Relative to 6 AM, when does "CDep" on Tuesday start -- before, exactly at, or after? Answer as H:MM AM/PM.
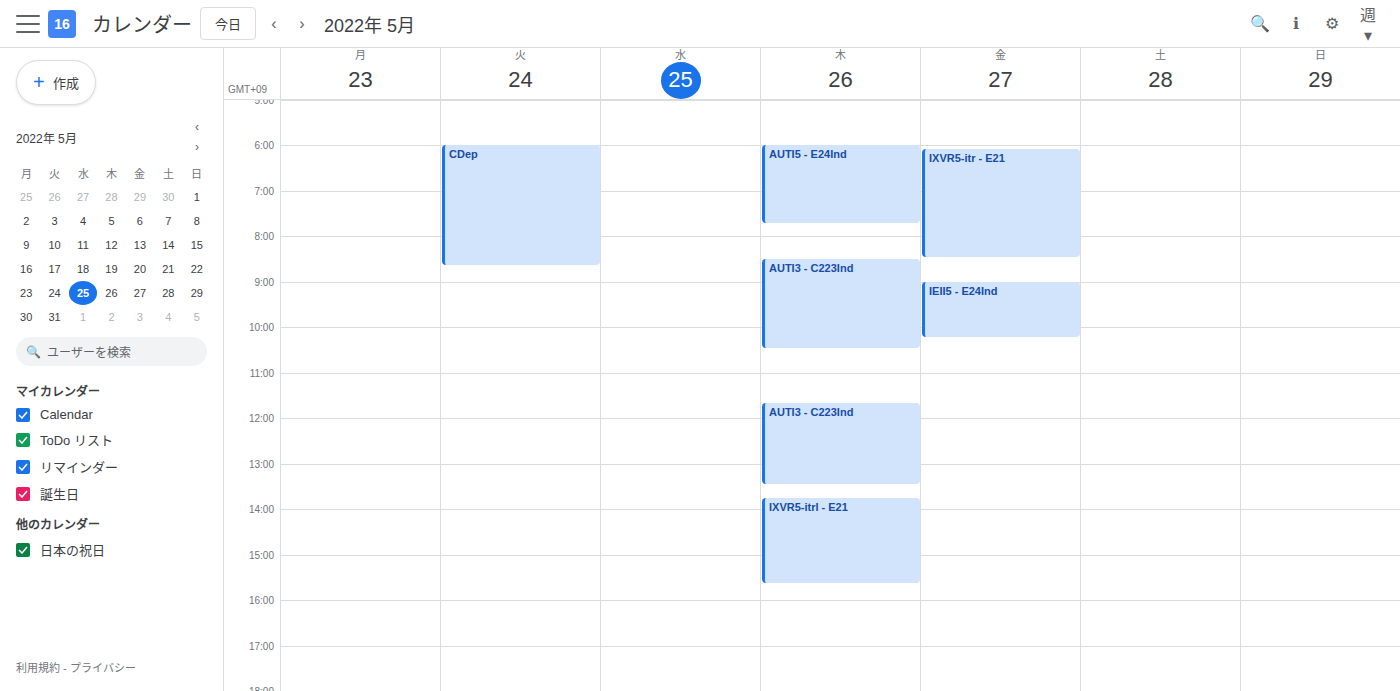
6:00 AM -- exactly at 6 AM, on the 6 AM line.